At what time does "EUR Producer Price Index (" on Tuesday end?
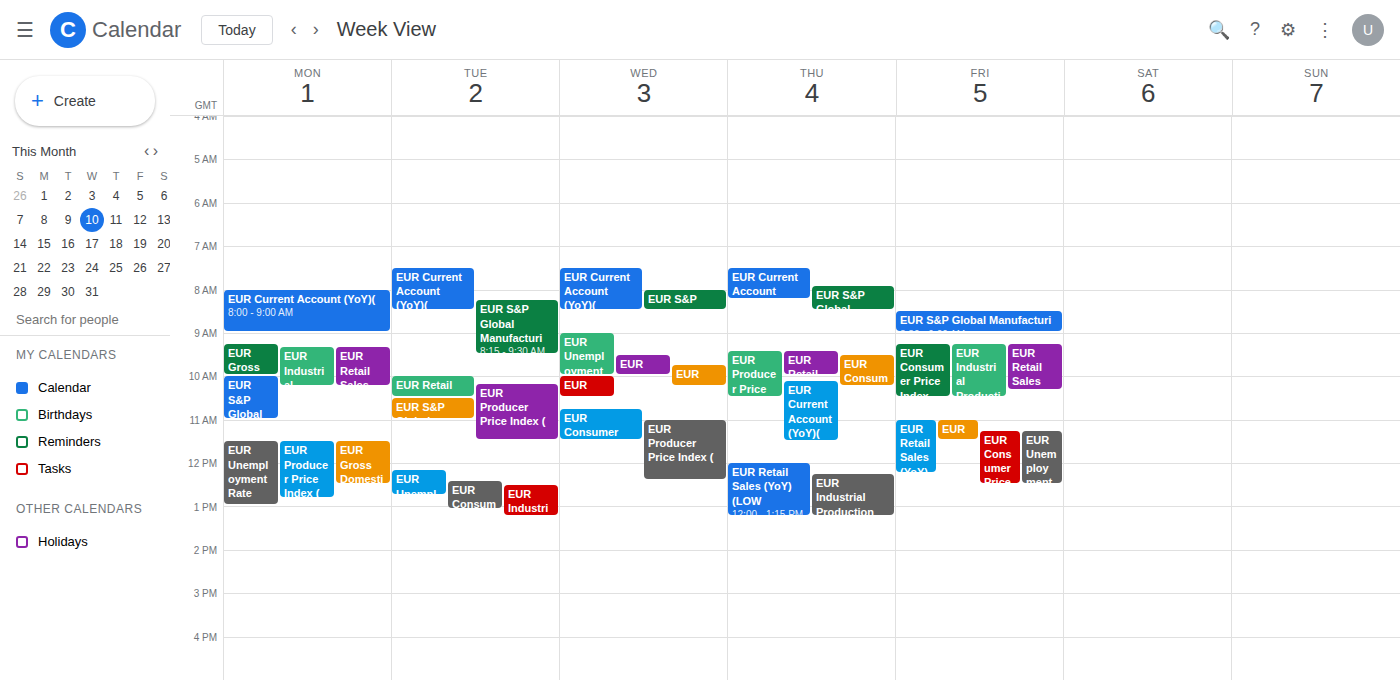
11:30